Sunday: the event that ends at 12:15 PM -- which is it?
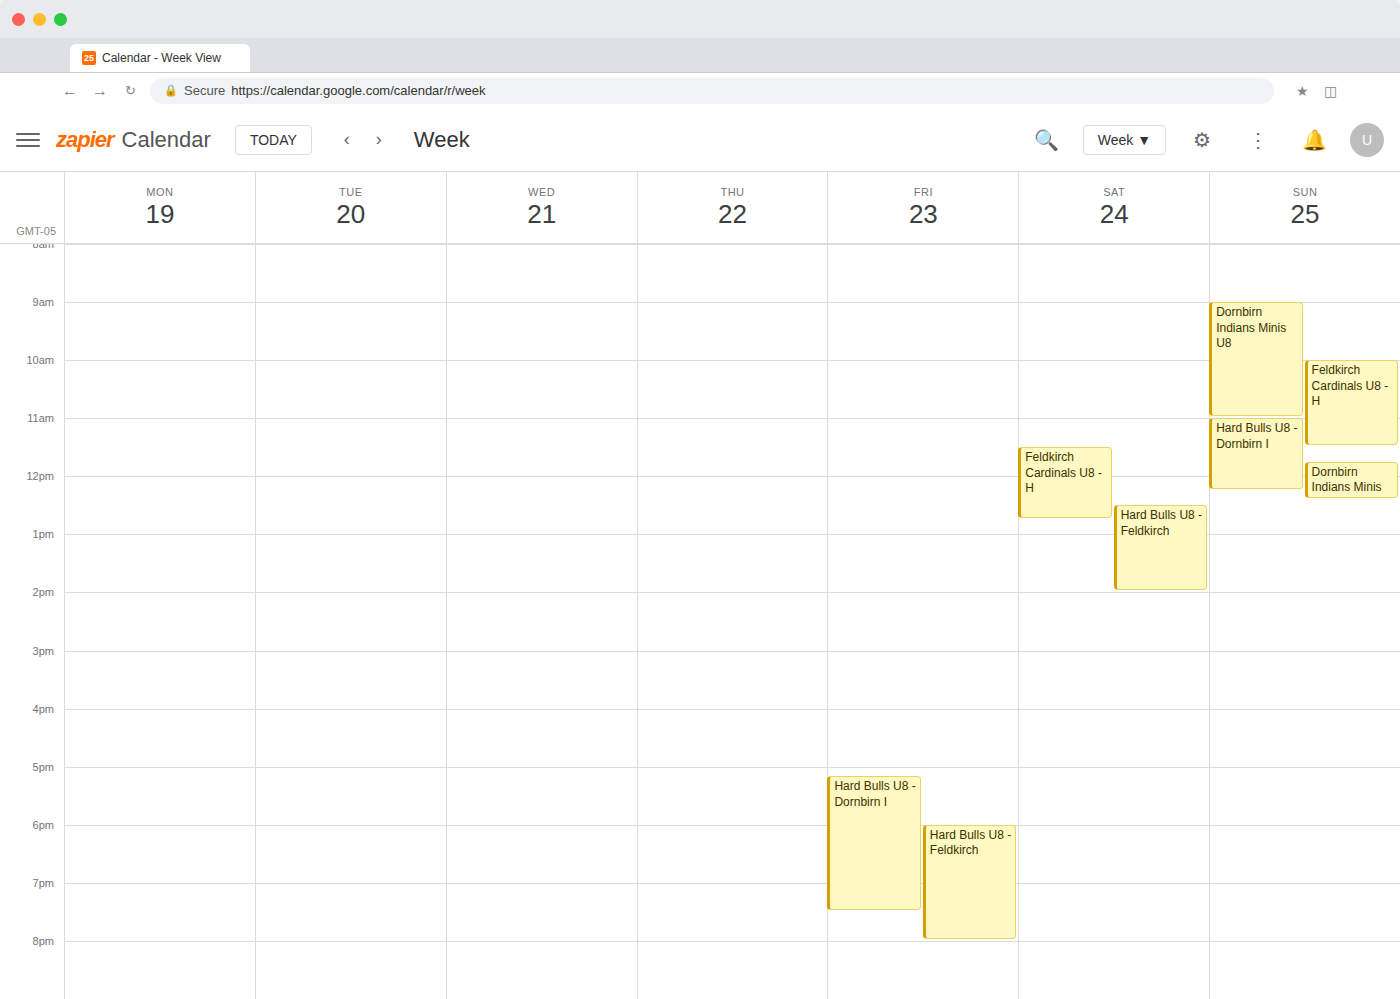
"Hard Bulls U8 - Dornbirn I"